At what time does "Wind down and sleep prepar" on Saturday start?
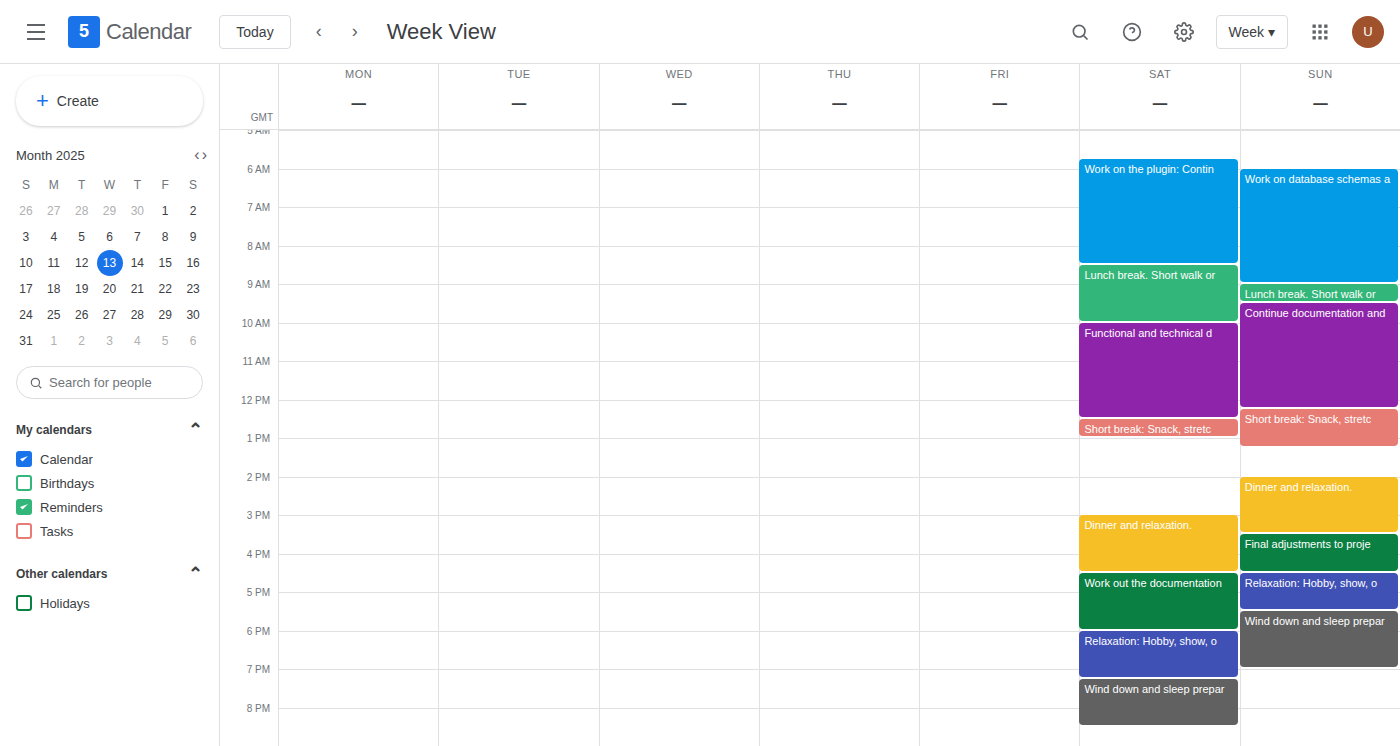
7:15 PM